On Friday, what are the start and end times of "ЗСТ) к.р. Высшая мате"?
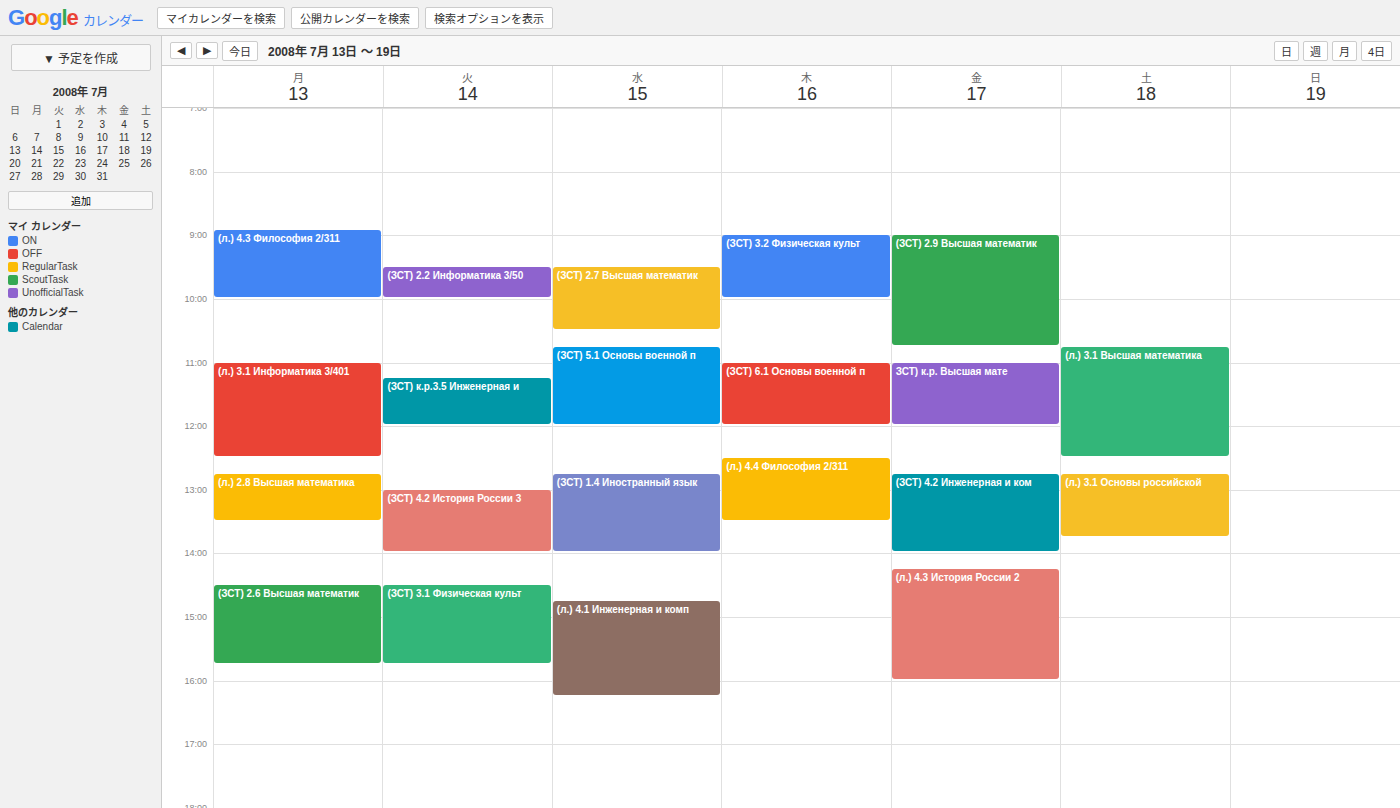
11:00 AM to 12:00 PM